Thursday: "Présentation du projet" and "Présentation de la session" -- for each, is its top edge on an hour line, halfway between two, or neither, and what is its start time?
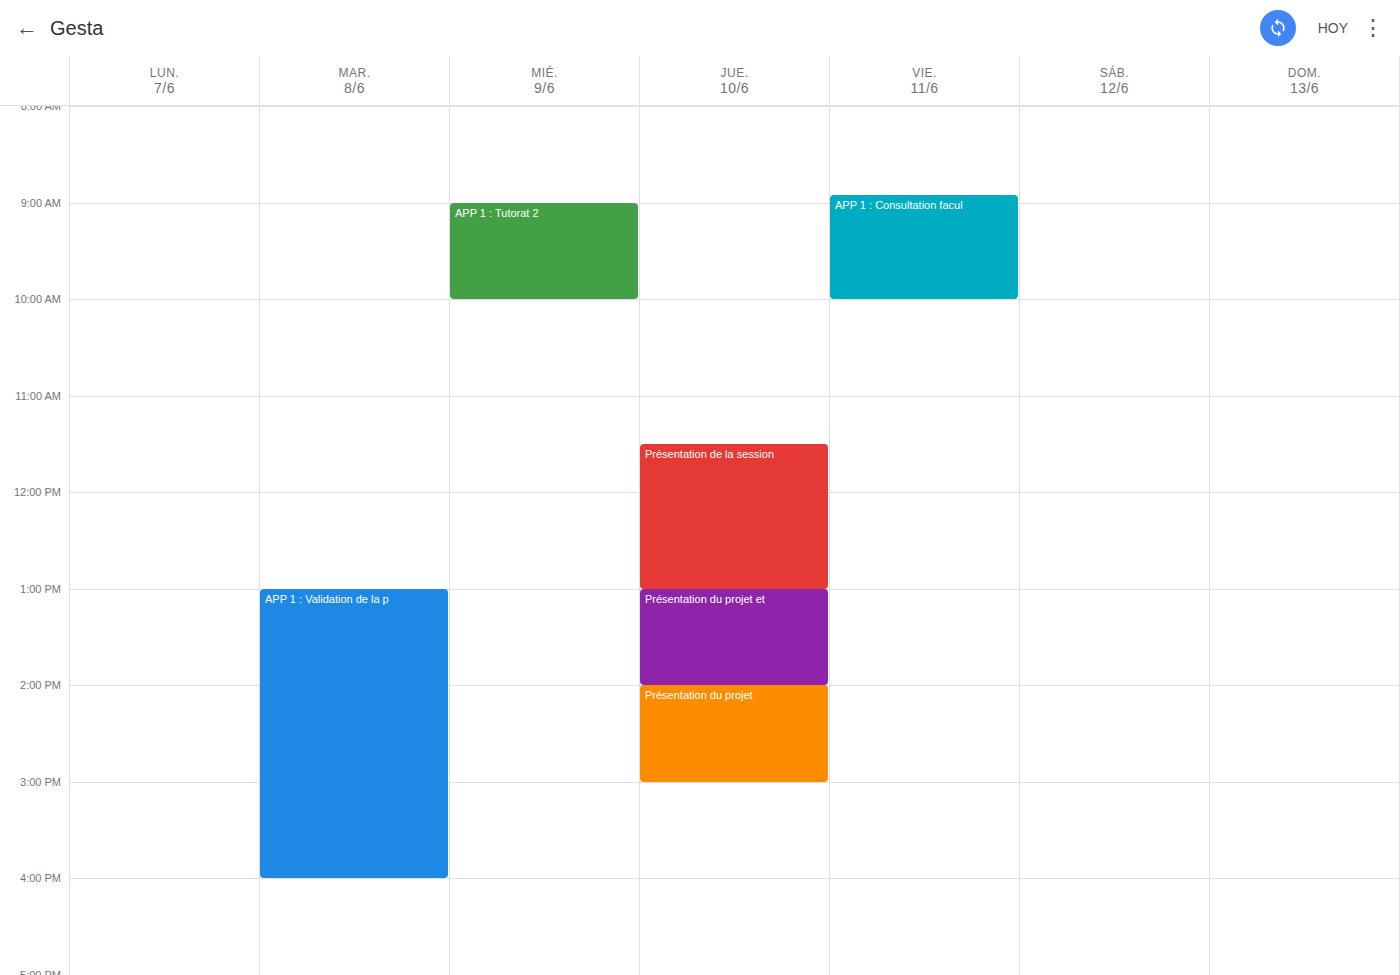
"Présentation du projet": 2:00 PM, exactly on the 2 PM line. "Présentation de la session": 11:30 AM, halfway between the 11 AM and 12 PM lines.